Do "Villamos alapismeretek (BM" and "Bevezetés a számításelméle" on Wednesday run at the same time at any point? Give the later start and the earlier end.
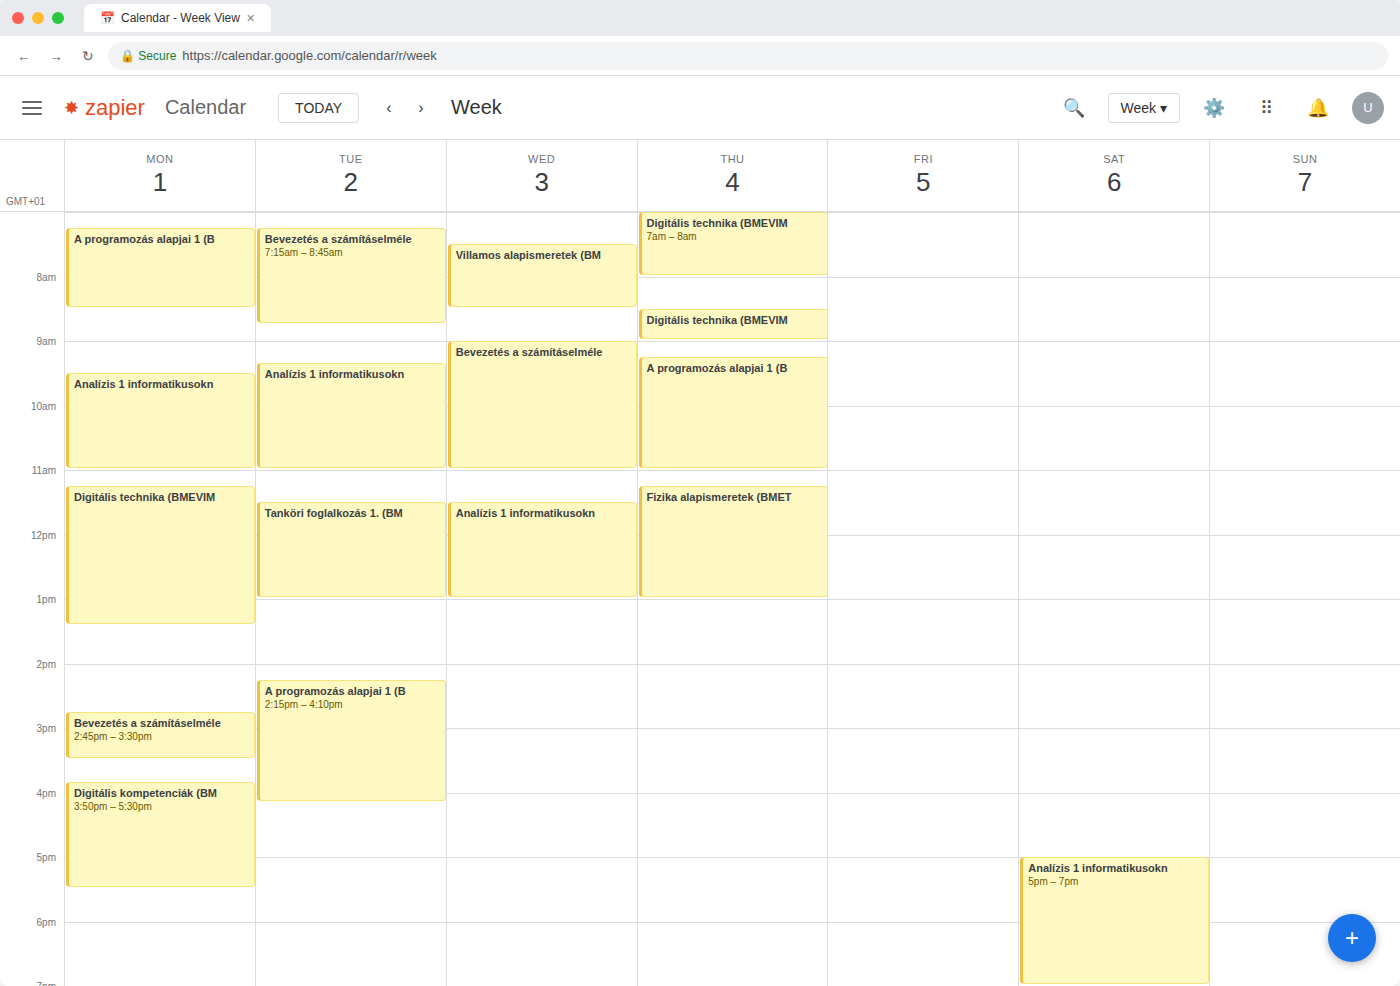
"Villamos alapismeretek (BM" ends at 8:30 AM and "Bevezetés a számításelméle" starts at 9:00 AM -- no overlap.